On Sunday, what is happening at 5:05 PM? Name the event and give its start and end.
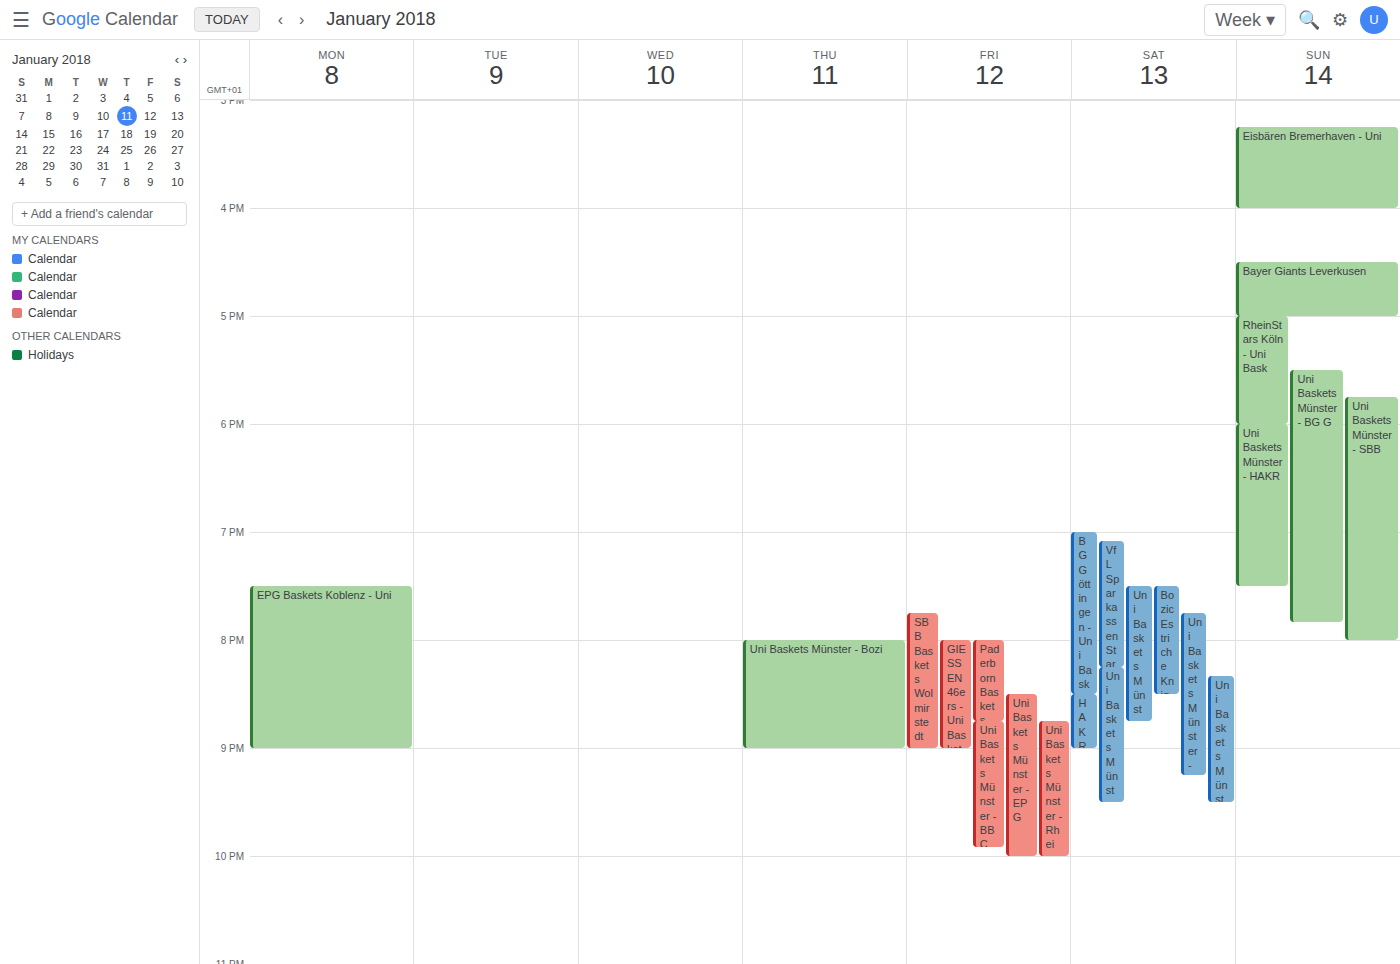
"RheinStars Köln - Uni Bask", 5:00 PM to 6:00 PM